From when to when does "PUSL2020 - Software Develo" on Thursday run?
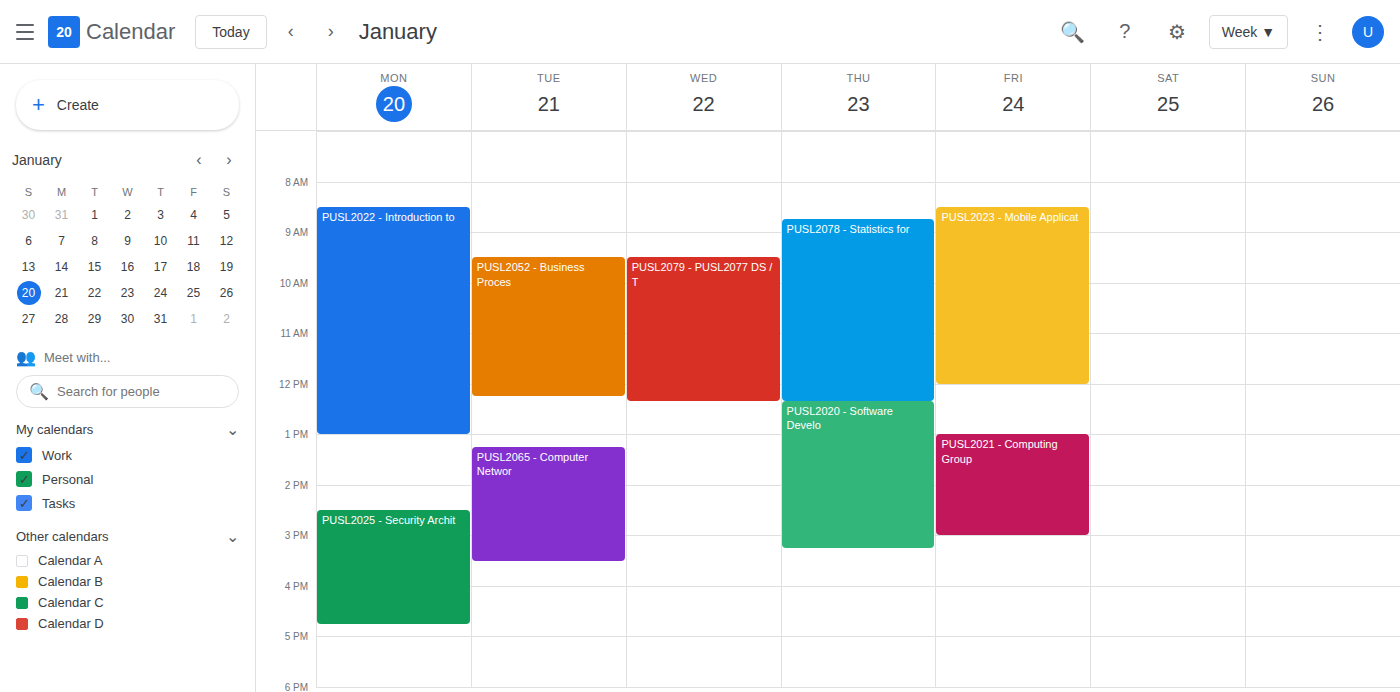
12:20 PM to 3:15 PM